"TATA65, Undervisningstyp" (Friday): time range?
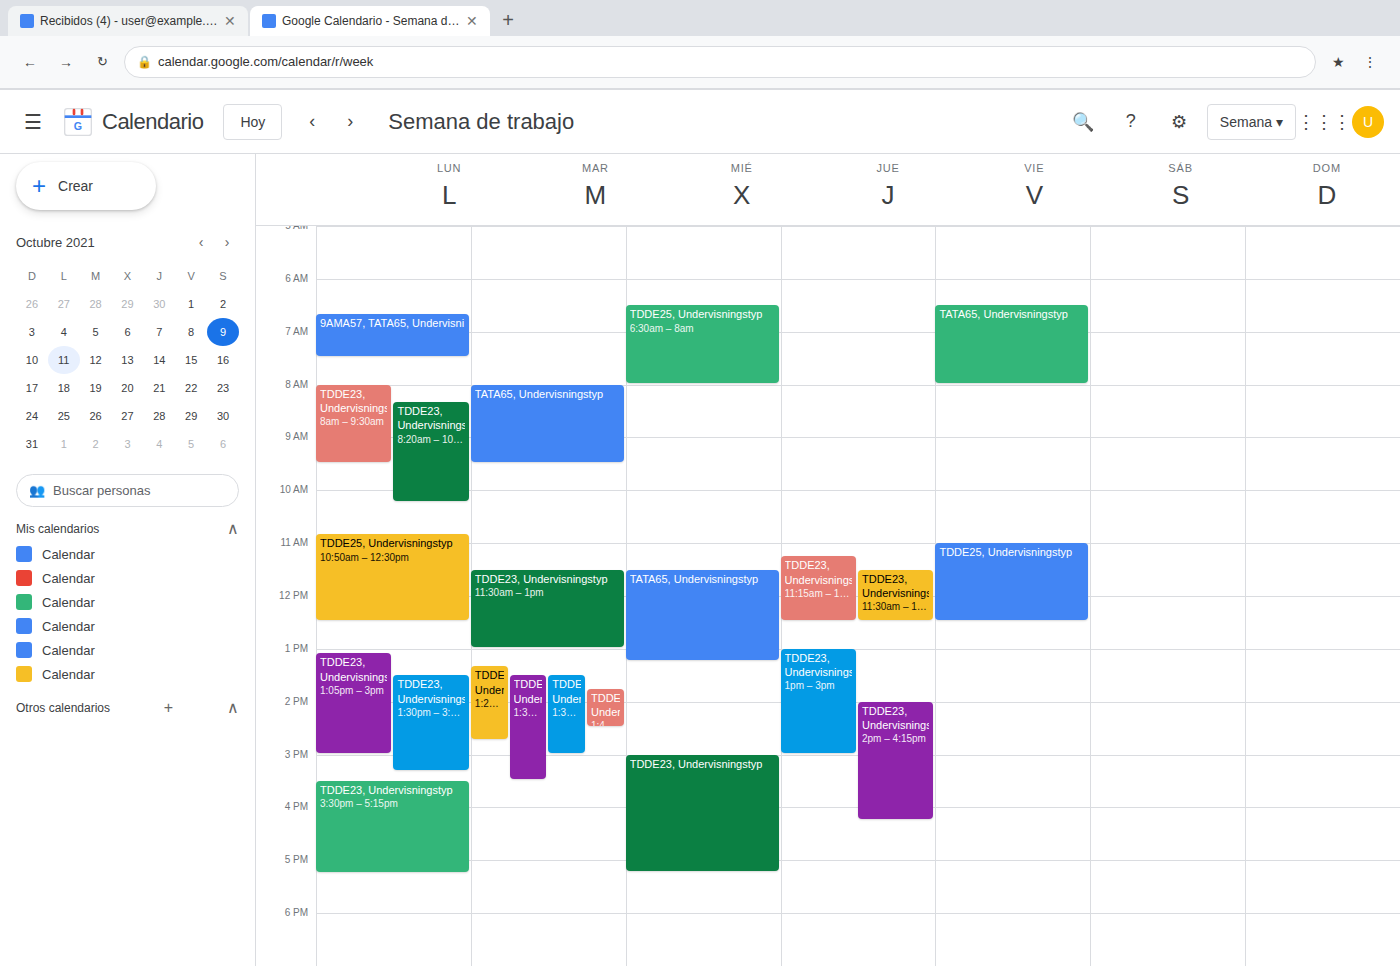
6:30 AM to 8:00 AM